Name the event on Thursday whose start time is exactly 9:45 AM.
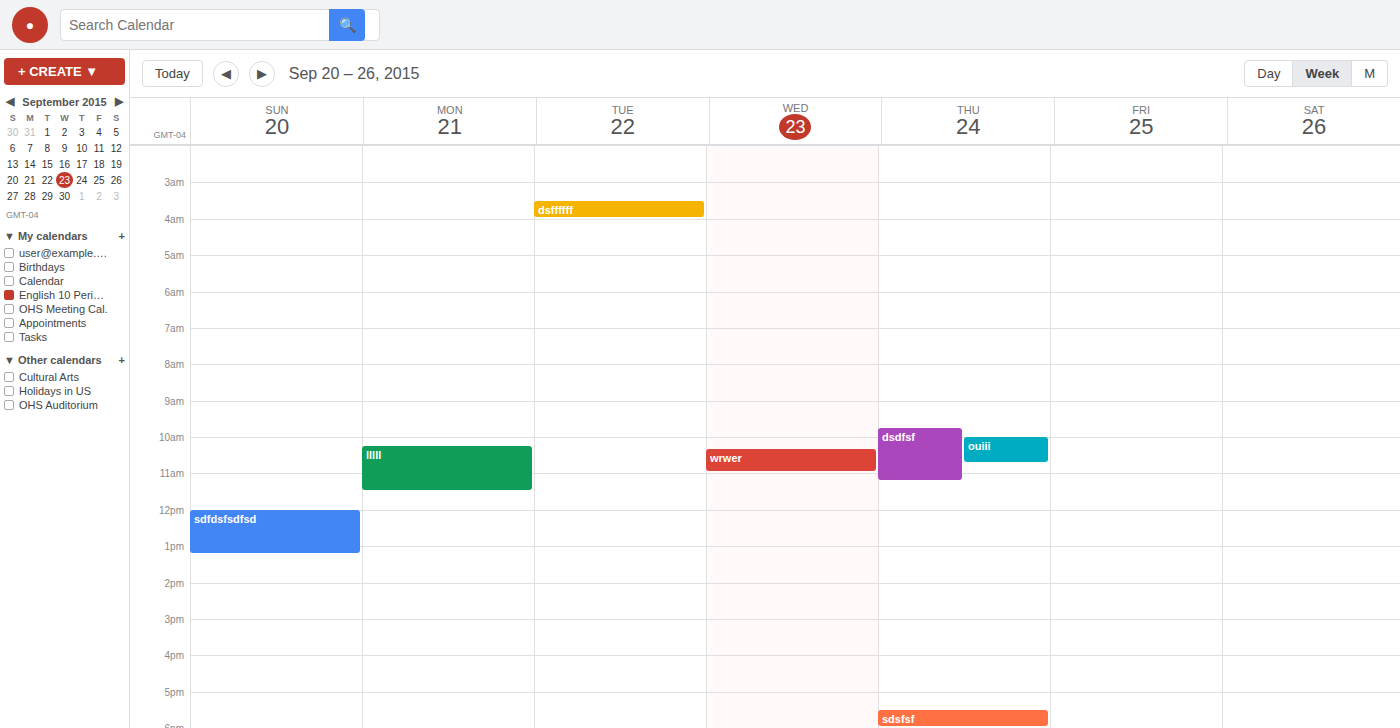
"dsdfsf"